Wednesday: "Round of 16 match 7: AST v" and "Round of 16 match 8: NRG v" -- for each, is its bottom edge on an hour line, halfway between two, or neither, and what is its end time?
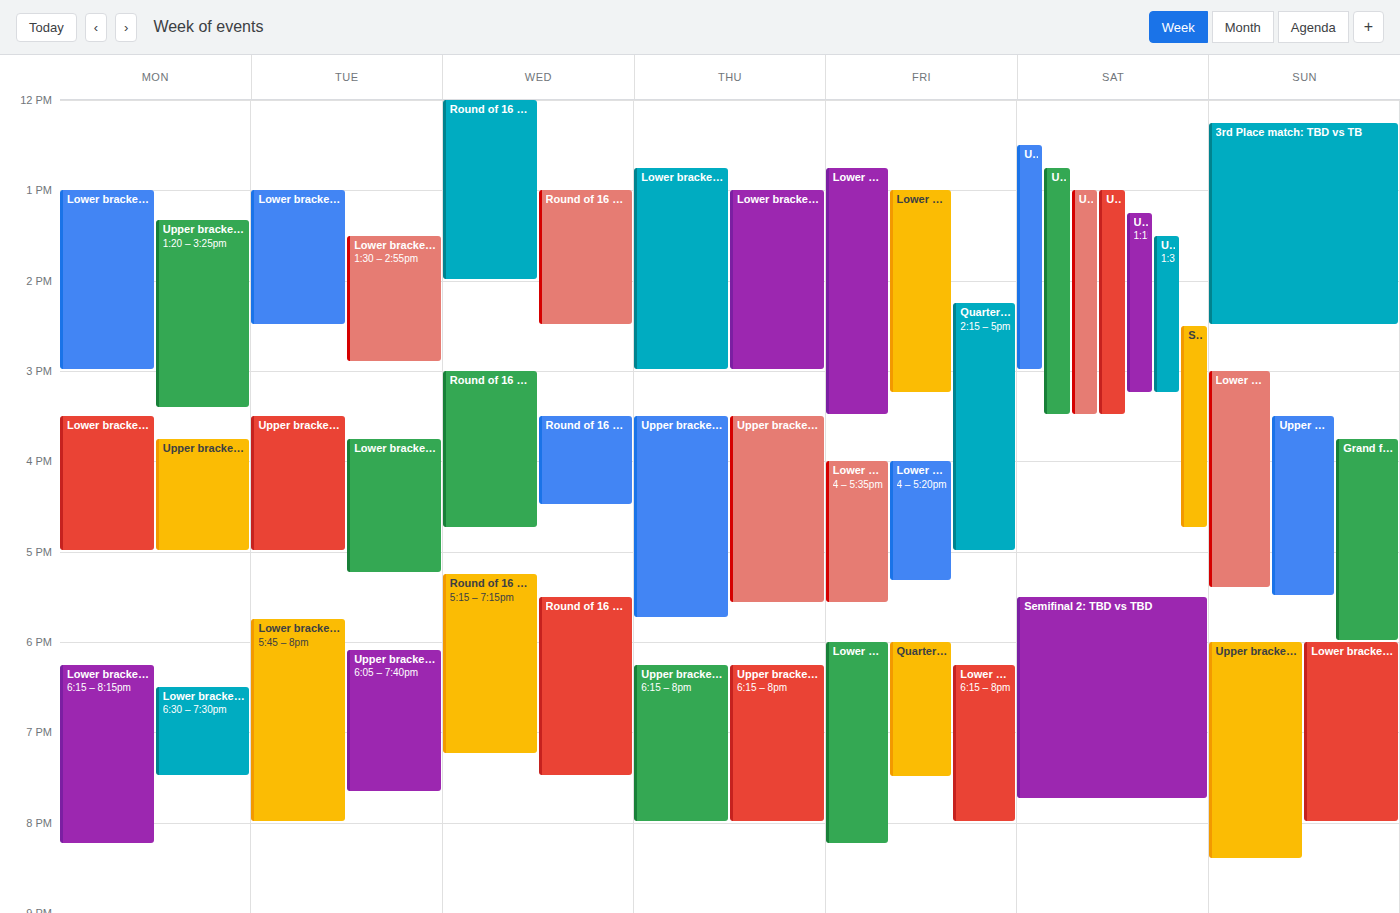
"Round of 16 match 7: AST v": 2:00 PM, exactly on the 2 PM line. "Round of 16 match 8: NRG v": 2:30 PM, halfway between the 2 PM and 3 PM lines.